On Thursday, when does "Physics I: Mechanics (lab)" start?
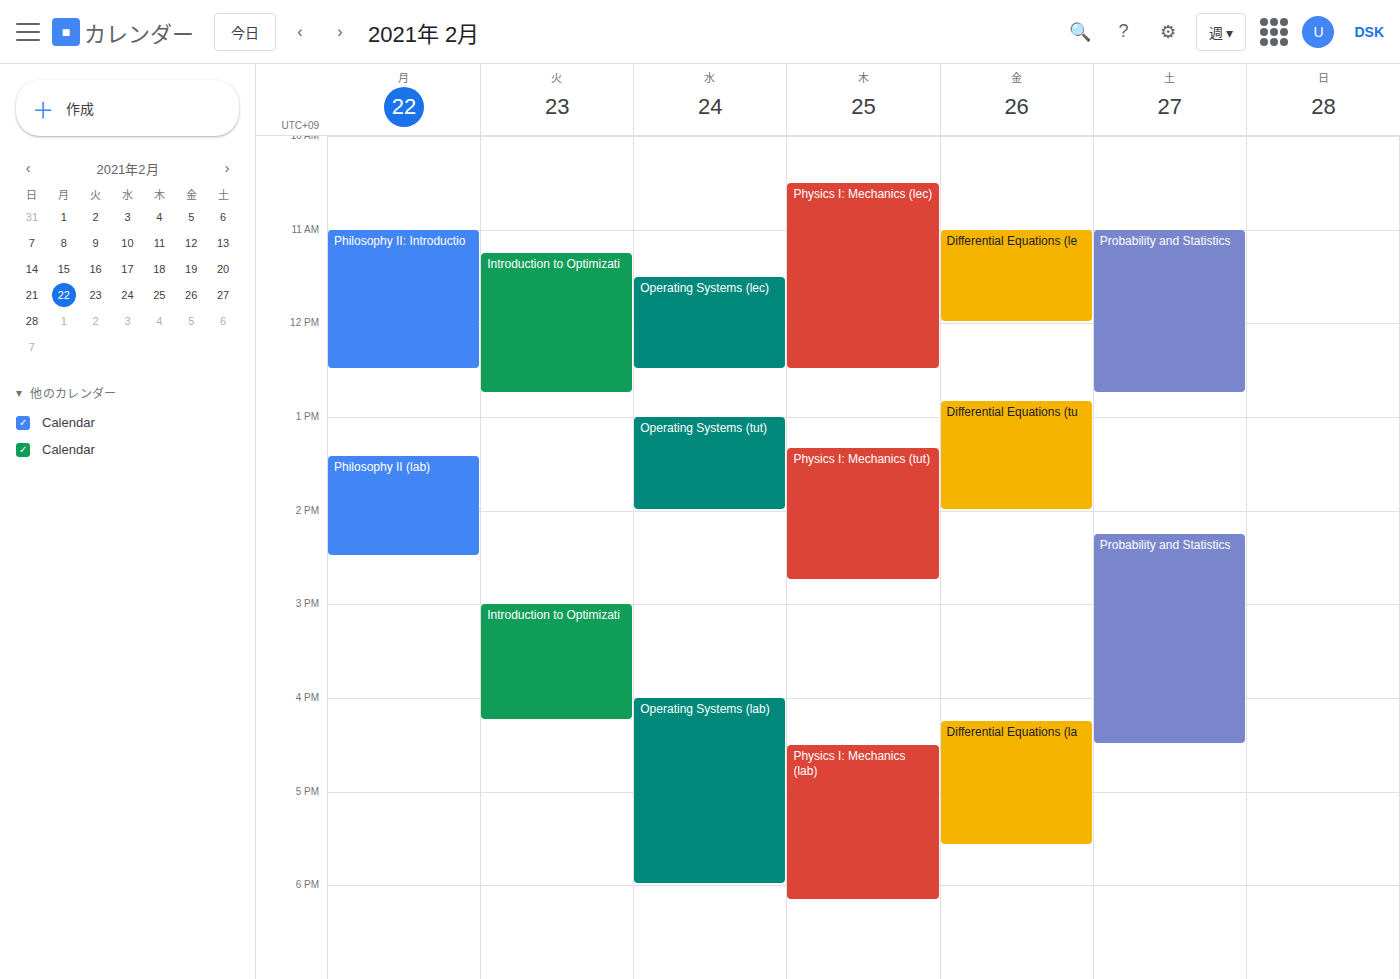
4:30 PM